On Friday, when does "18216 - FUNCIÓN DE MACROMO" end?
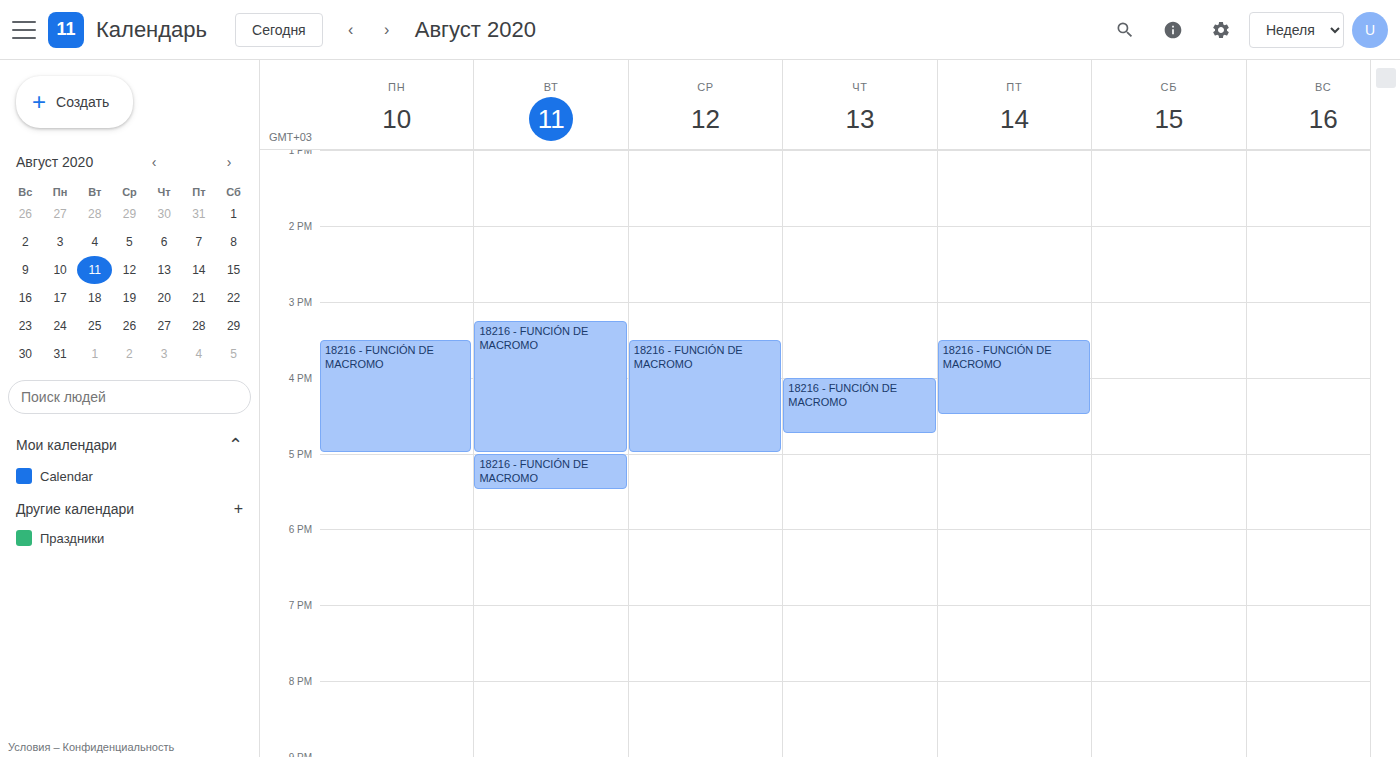
4:30 PM